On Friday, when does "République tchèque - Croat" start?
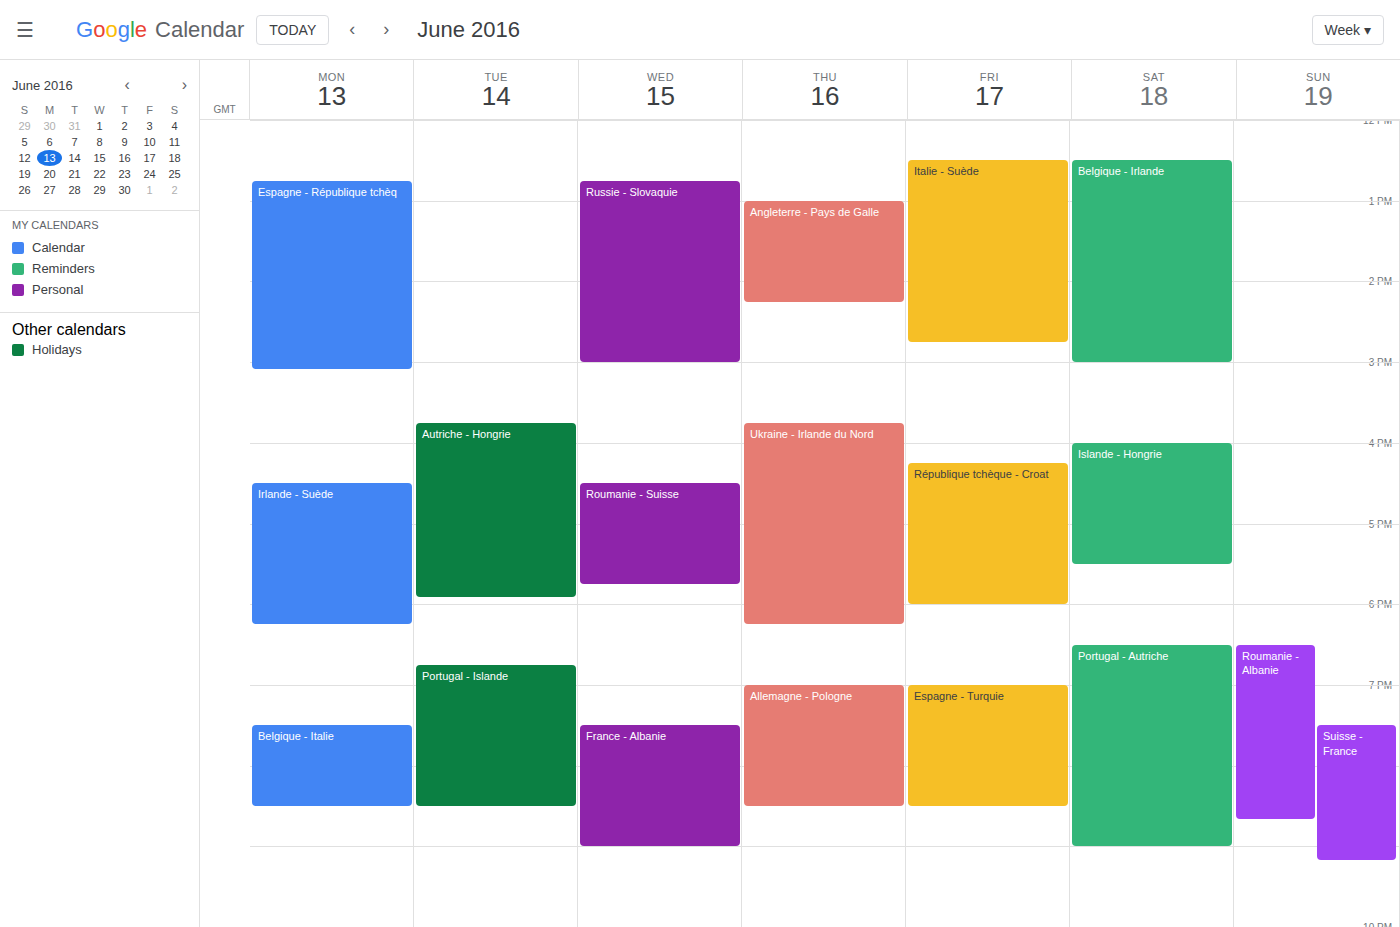
4:15 PM